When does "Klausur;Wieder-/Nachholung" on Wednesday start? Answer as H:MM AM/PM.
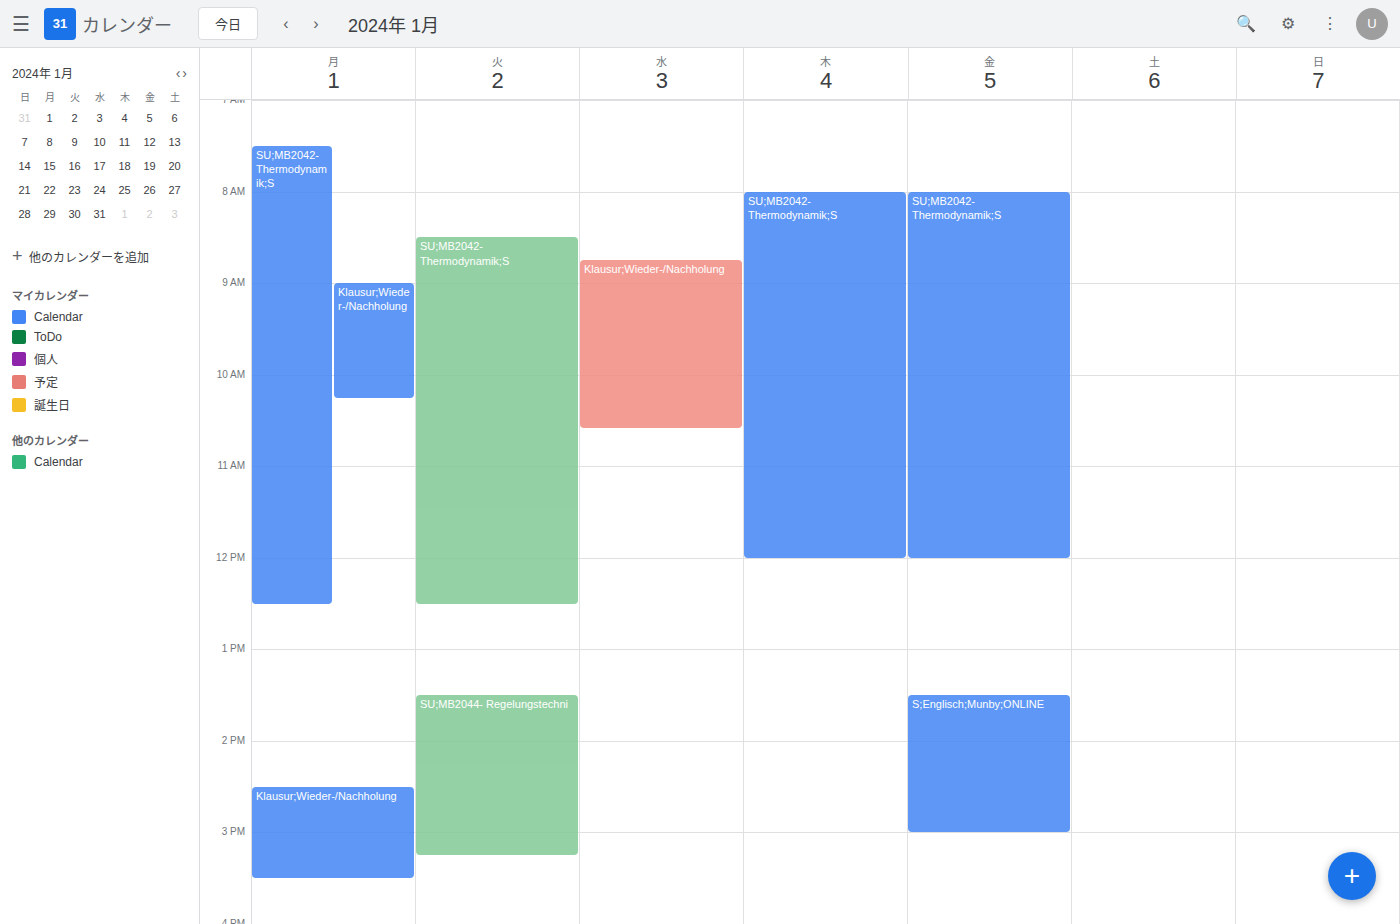
8:45 AM